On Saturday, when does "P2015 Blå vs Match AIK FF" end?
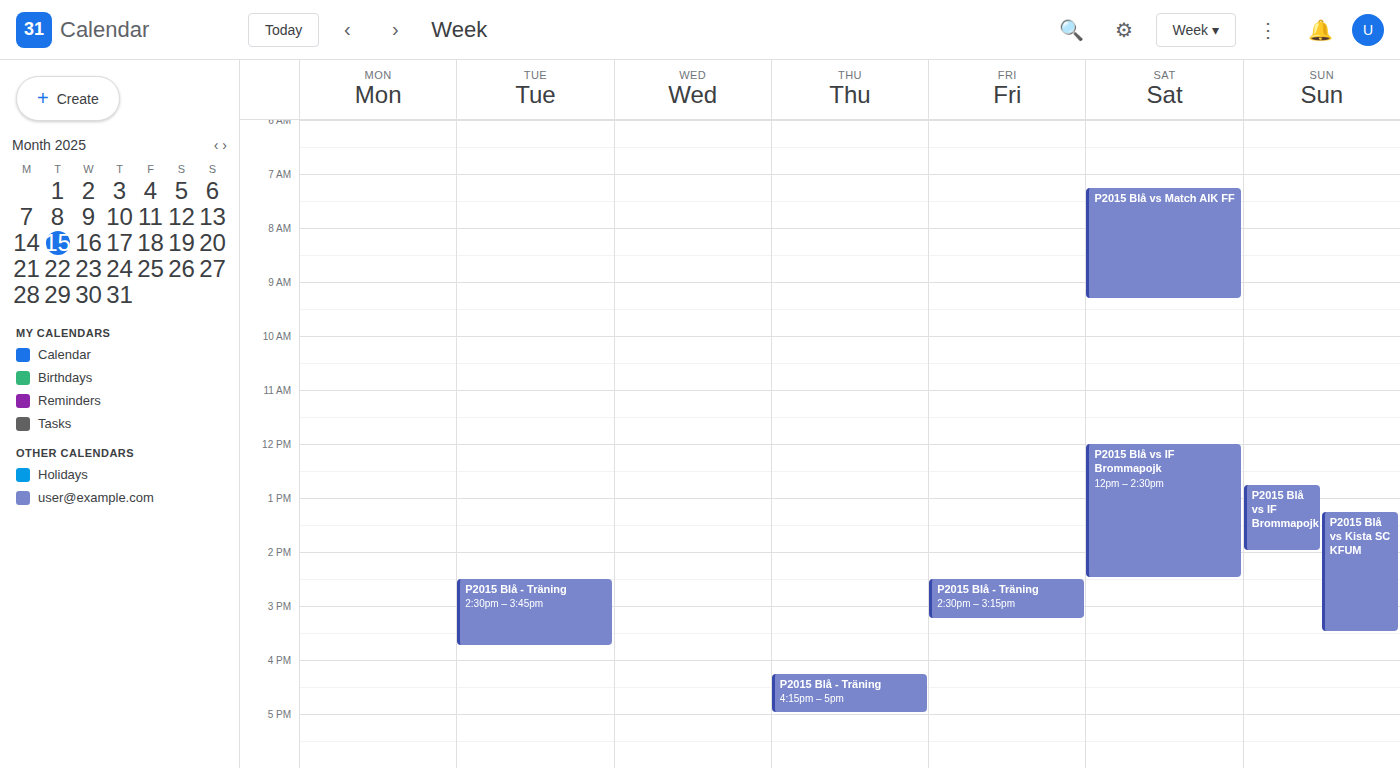
9:20 AM